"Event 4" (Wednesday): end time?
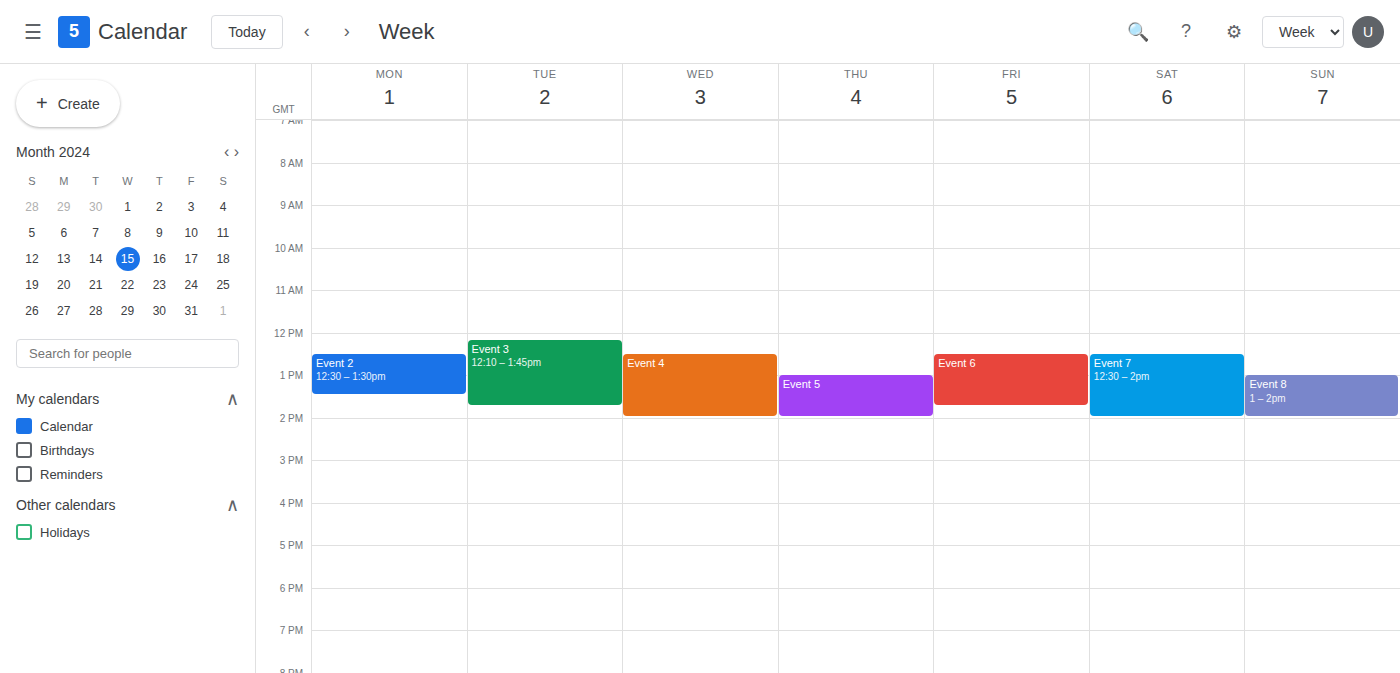
2:00 PM